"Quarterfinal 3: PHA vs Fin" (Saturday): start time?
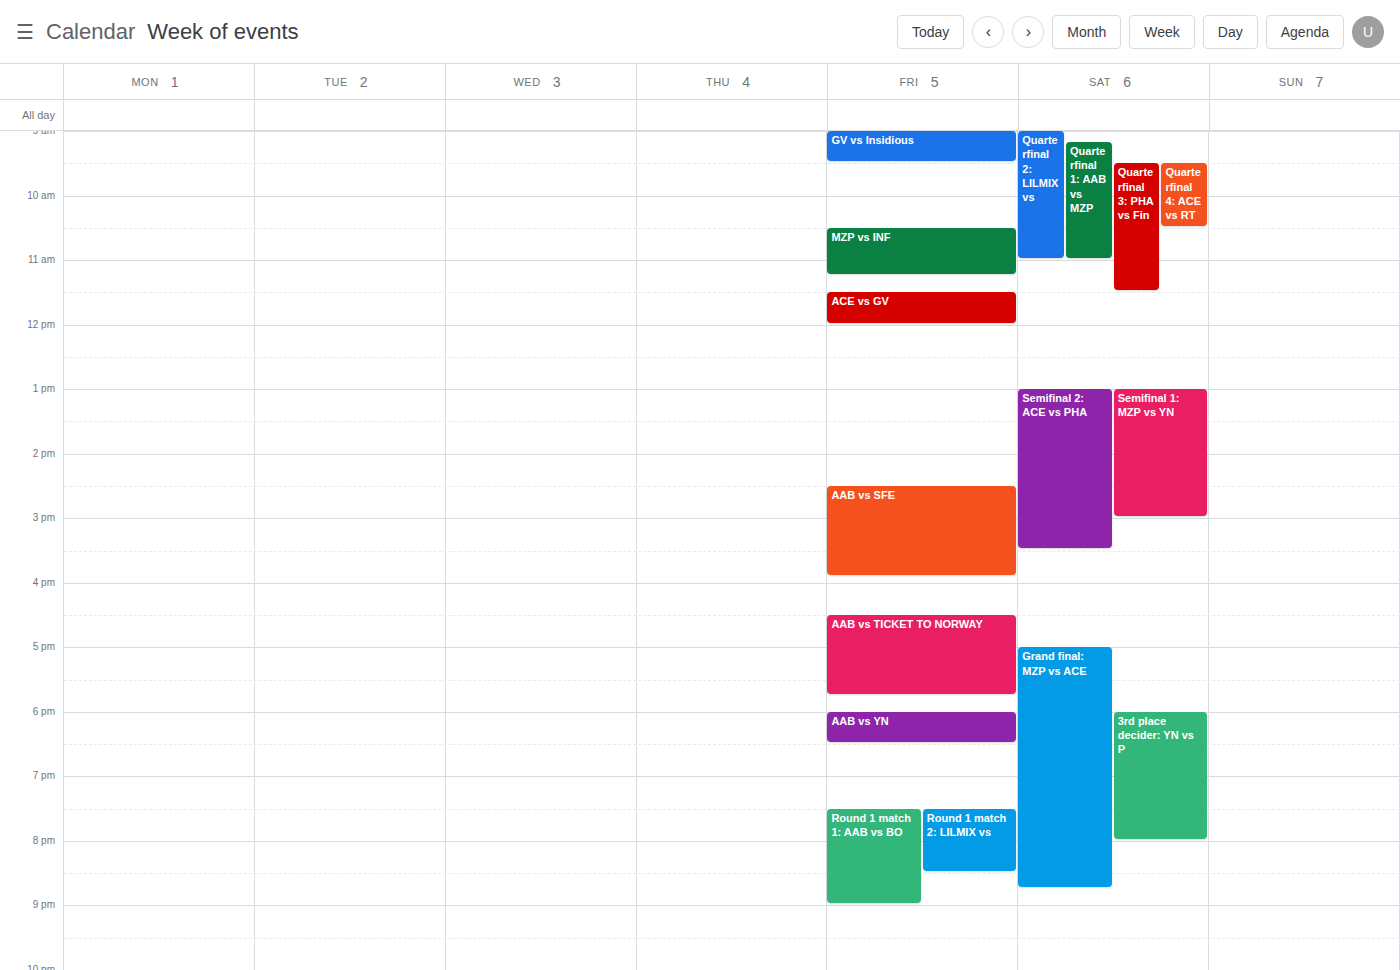
9:30 AM